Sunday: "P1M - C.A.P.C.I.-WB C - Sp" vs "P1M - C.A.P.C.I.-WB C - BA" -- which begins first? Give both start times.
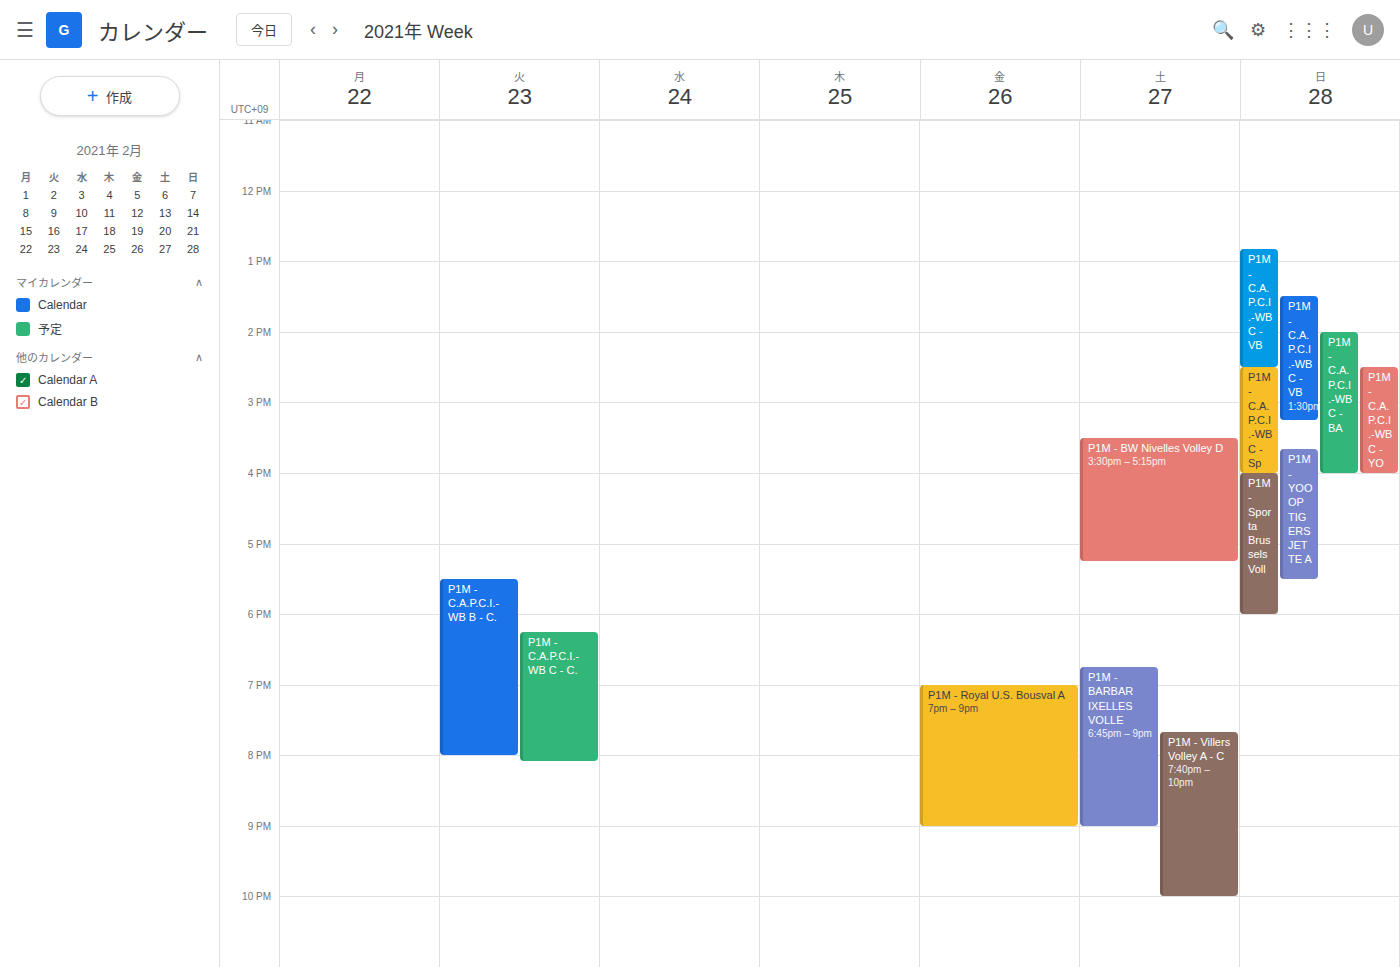
"P1M - C.A.P.C.I.-WB C - BA" 2:00 PM; "P1M - C.A.P.C.I.-WB C - Sp" 2:30 PM.